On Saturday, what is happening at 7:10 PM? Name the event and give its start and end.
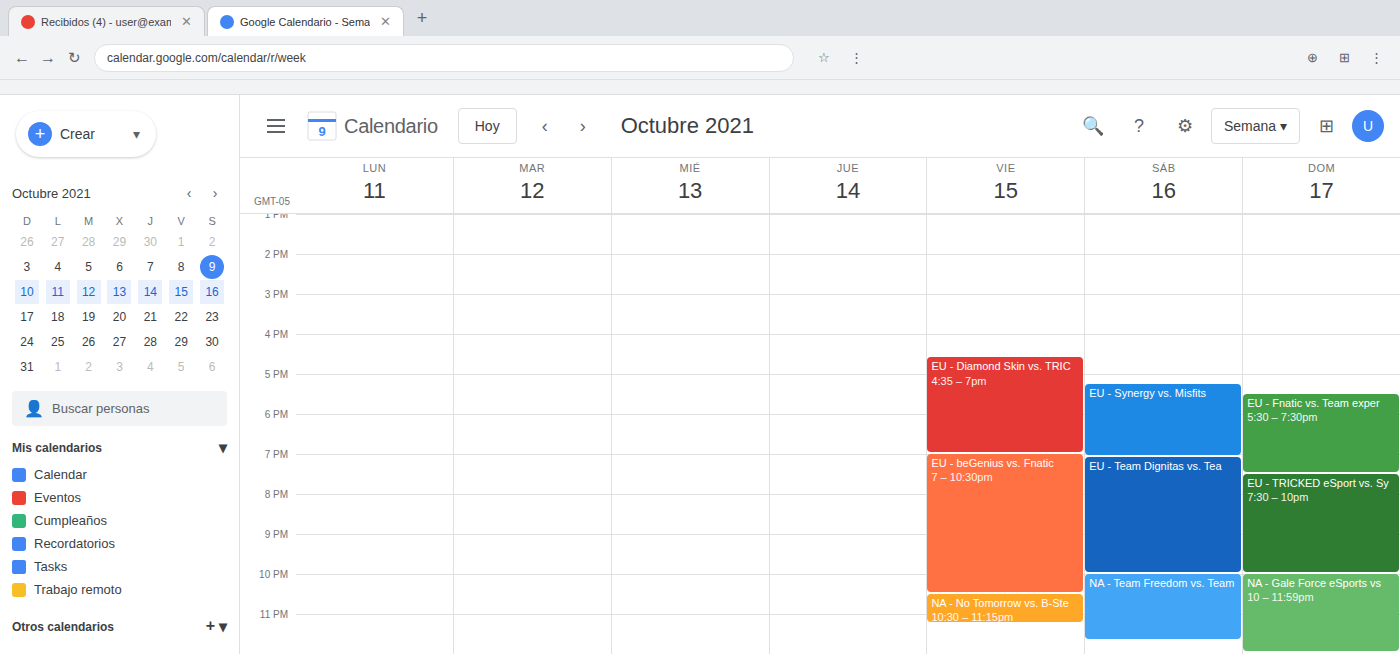
"EU - Team Dignitas vs. Tea", 7:05 PM to 10:00 PM